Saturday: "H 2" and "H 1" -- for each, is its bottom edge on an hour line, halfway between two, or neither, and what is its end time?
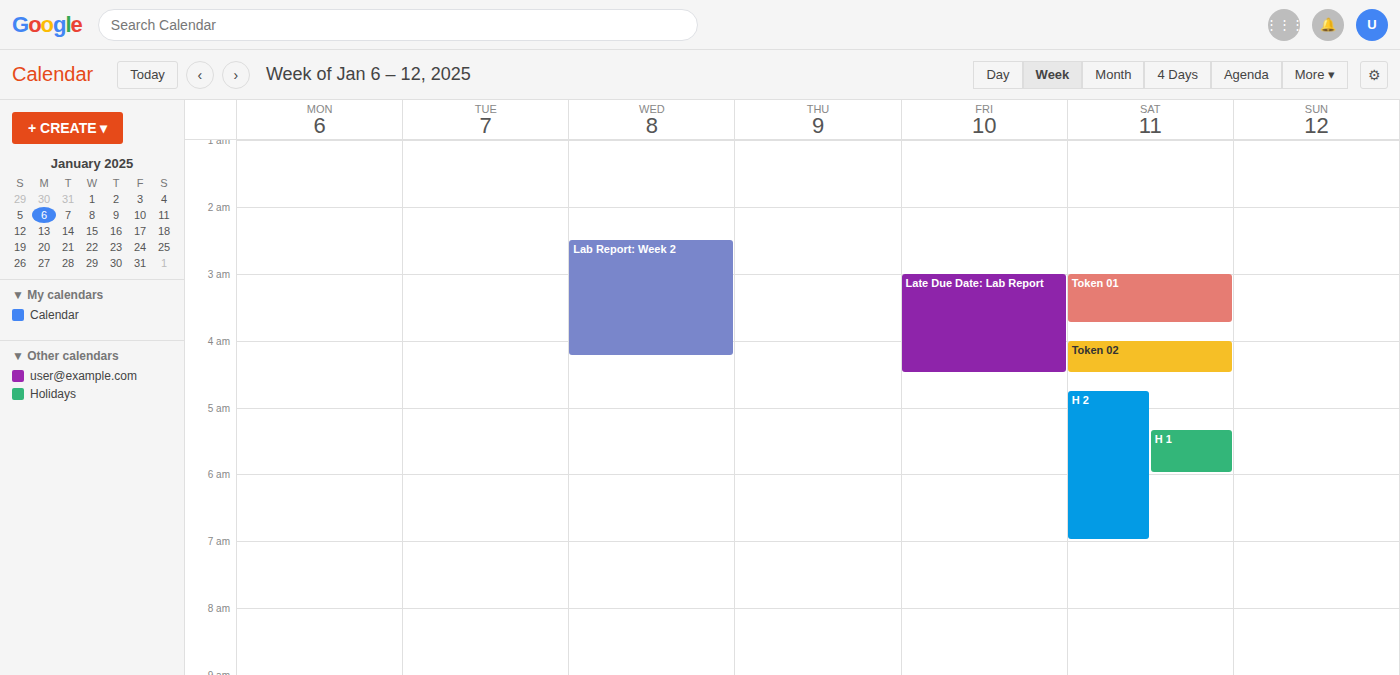
"H 2": 7:00 AM, exactly on the 7 AM line. "H 1": 6:00 AM, exactly on the 6 AM line.